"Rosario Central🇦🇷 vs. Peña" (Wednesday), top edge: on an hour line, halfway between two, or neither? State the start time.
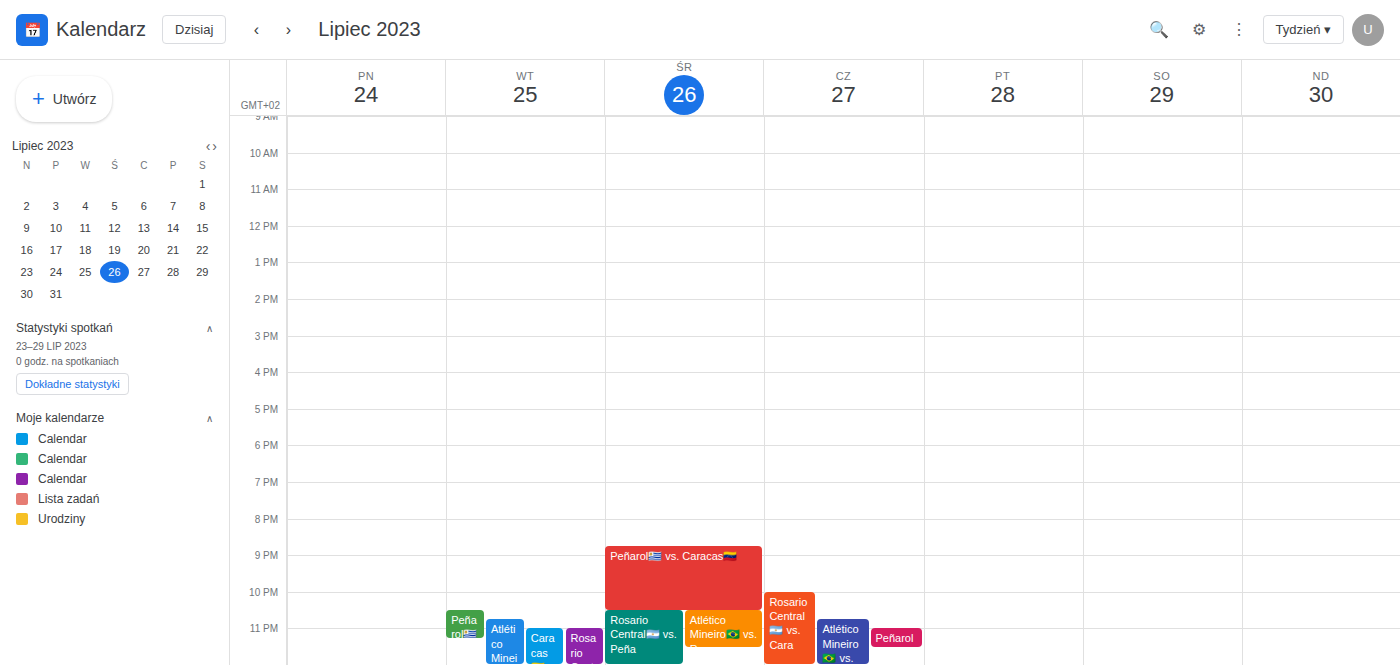
10:30 PM -- halfway between the 10 PM and 11 PM lines.